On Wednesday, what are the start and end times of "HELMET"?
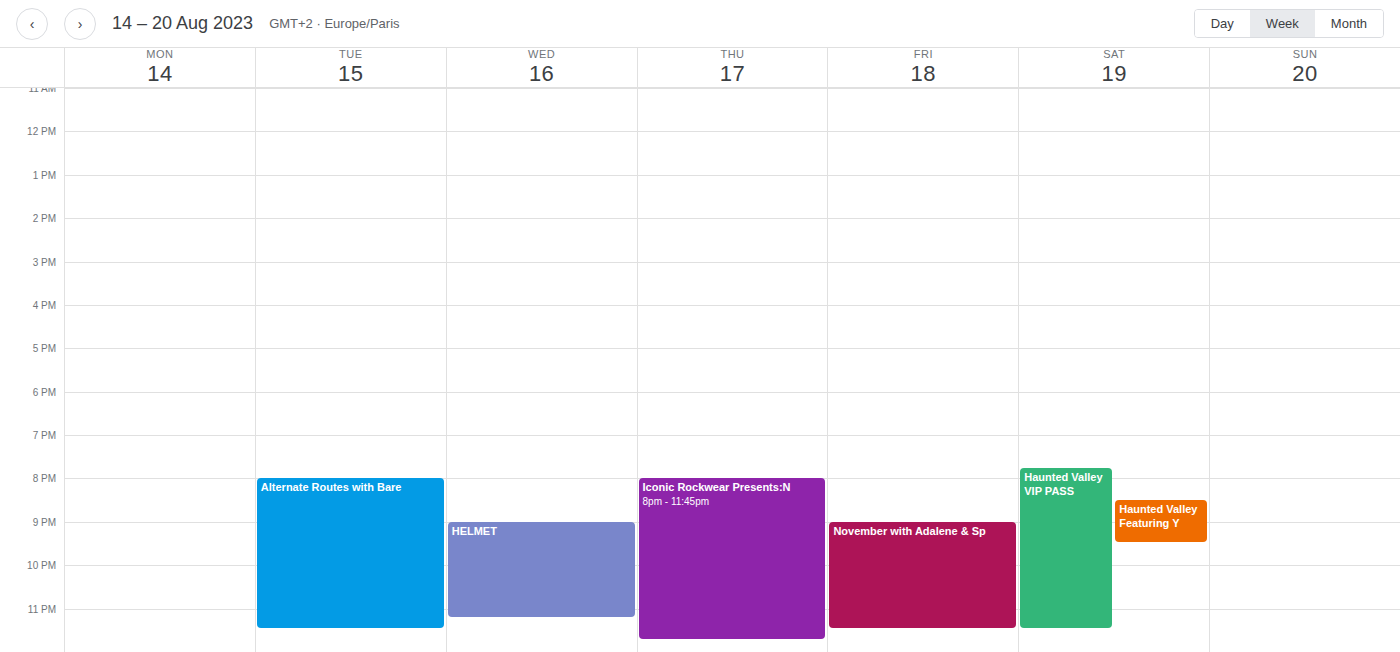
9:00 PM to 11:15 PM